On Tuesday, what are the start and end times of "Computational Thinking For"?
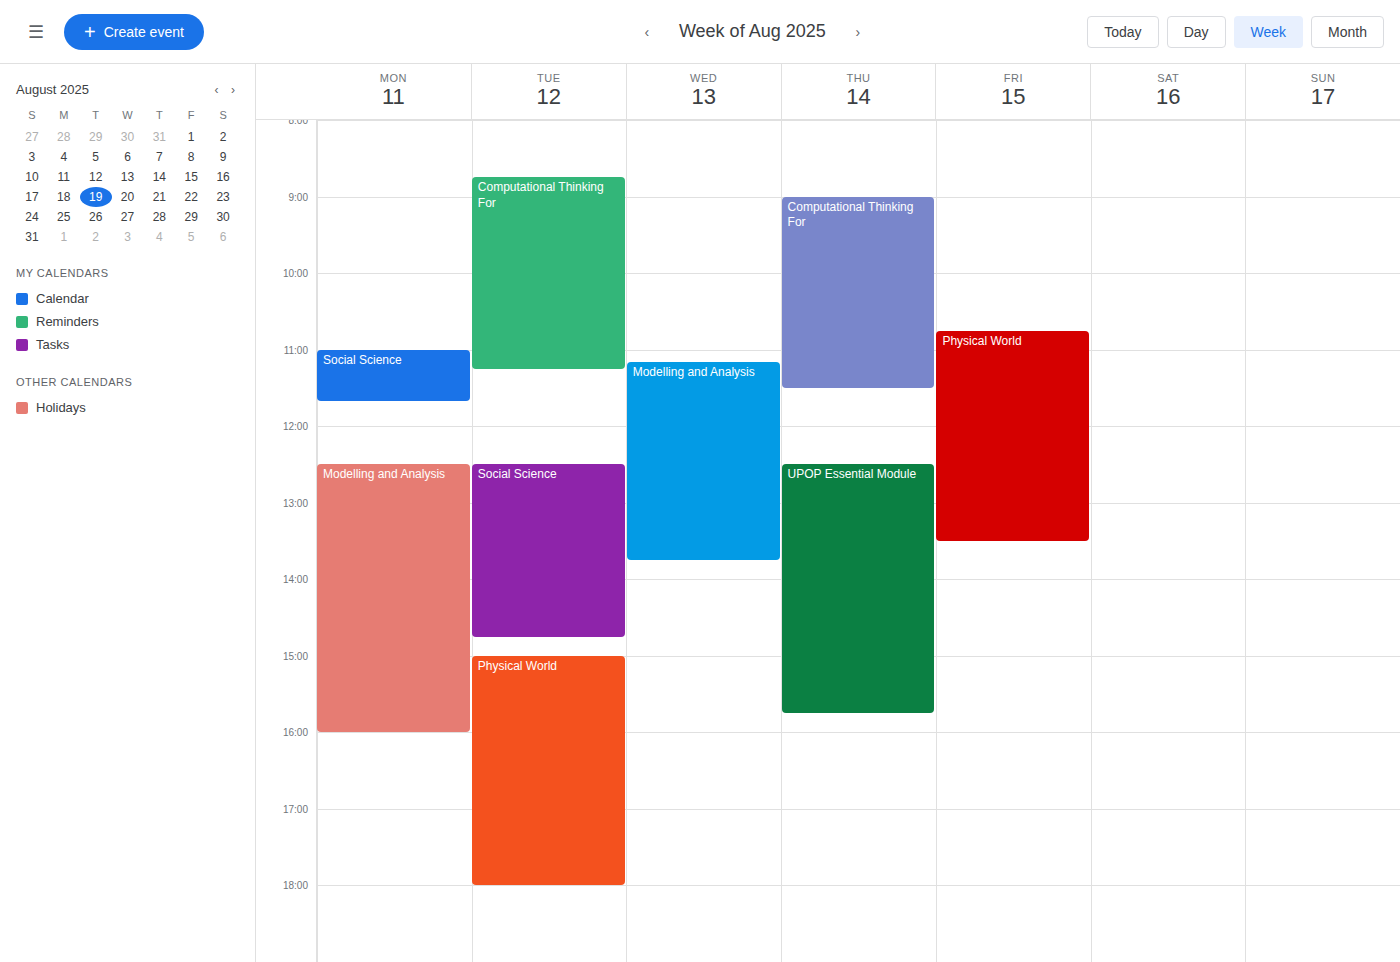
8:45 AM to 11:15 AM